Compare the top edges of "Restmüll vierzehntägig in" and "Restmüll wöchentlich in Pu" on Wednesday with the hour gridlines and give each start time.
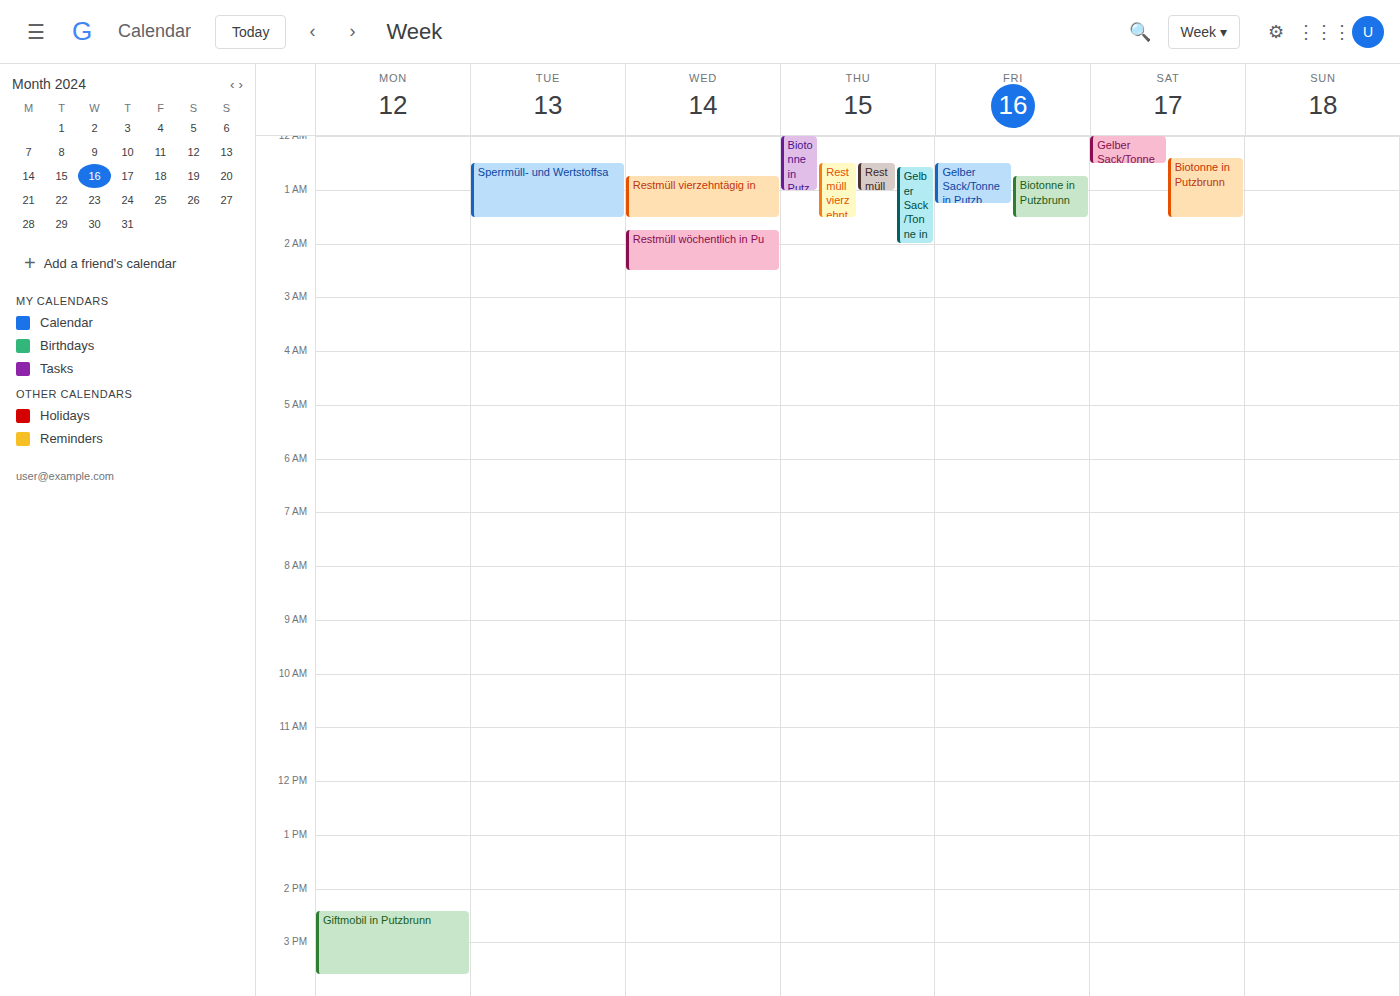
"Restmüll vierzehntägig in": 12:45 AM, neither: three quarters of the way from the 12 AM line to the 1 AM line. "Restmüll wöchentlich in Pu": 1:45 AM, neither: three quarters of the way from the 1 AM line to the 2 AM line.